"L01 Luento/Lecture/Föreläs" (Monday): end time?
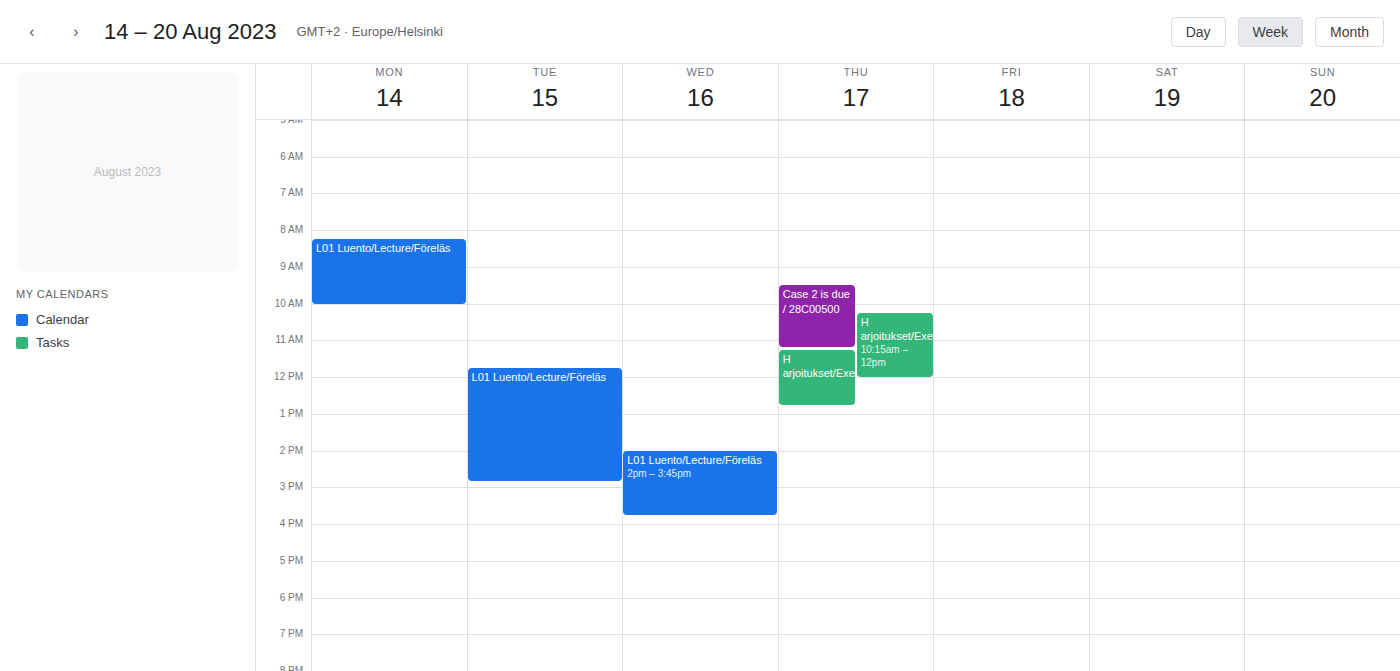
10:00 AM